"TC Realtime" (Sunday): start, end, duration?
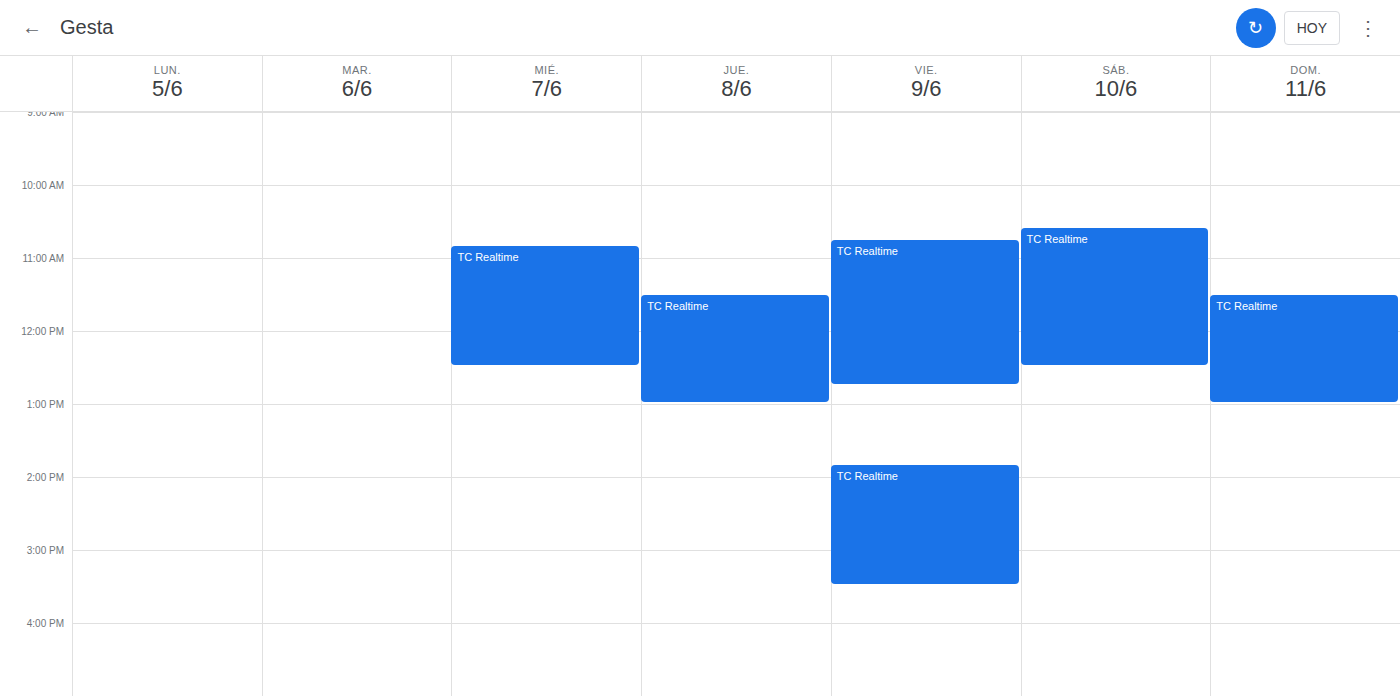
11:30 AM to 1:00 PM, 1 hour 30 minutes